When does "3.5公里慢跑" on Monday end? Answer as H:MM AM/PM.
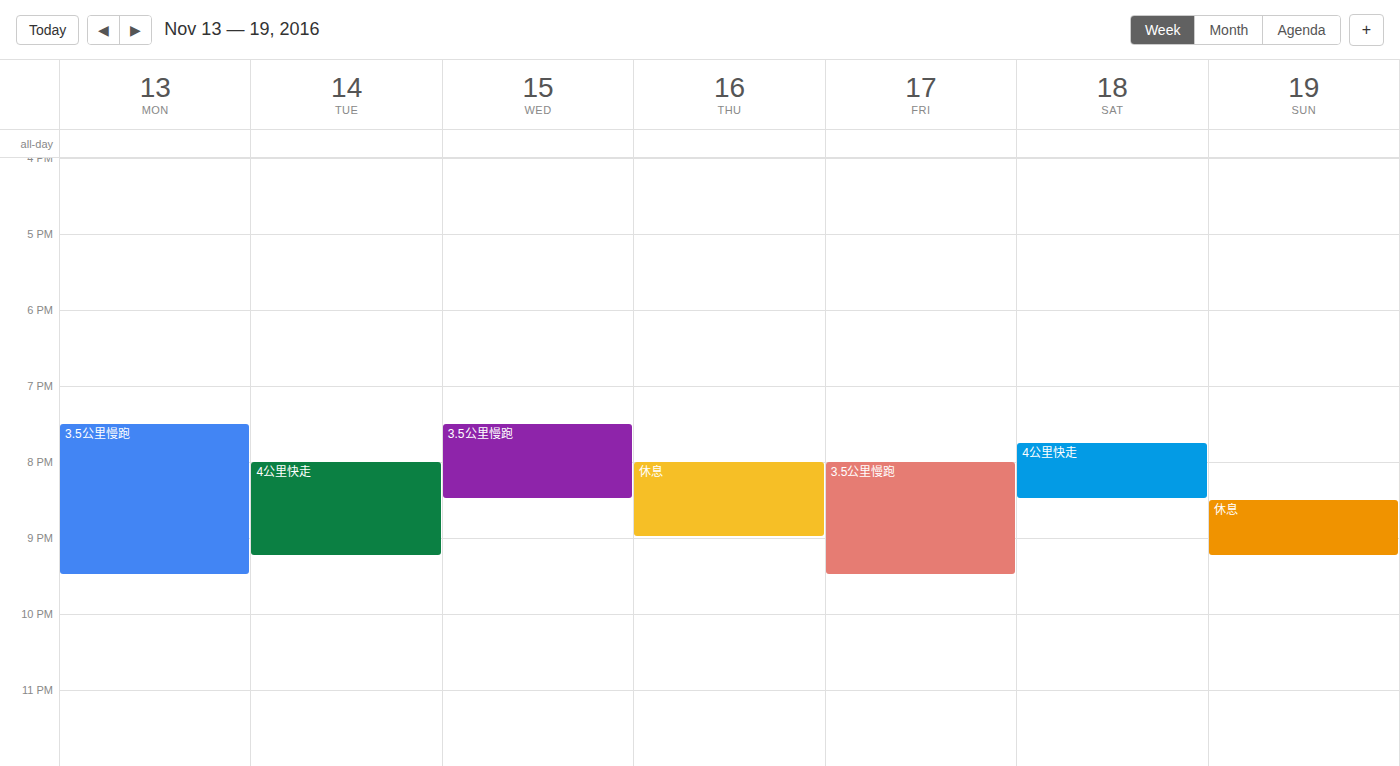
9:30 PM